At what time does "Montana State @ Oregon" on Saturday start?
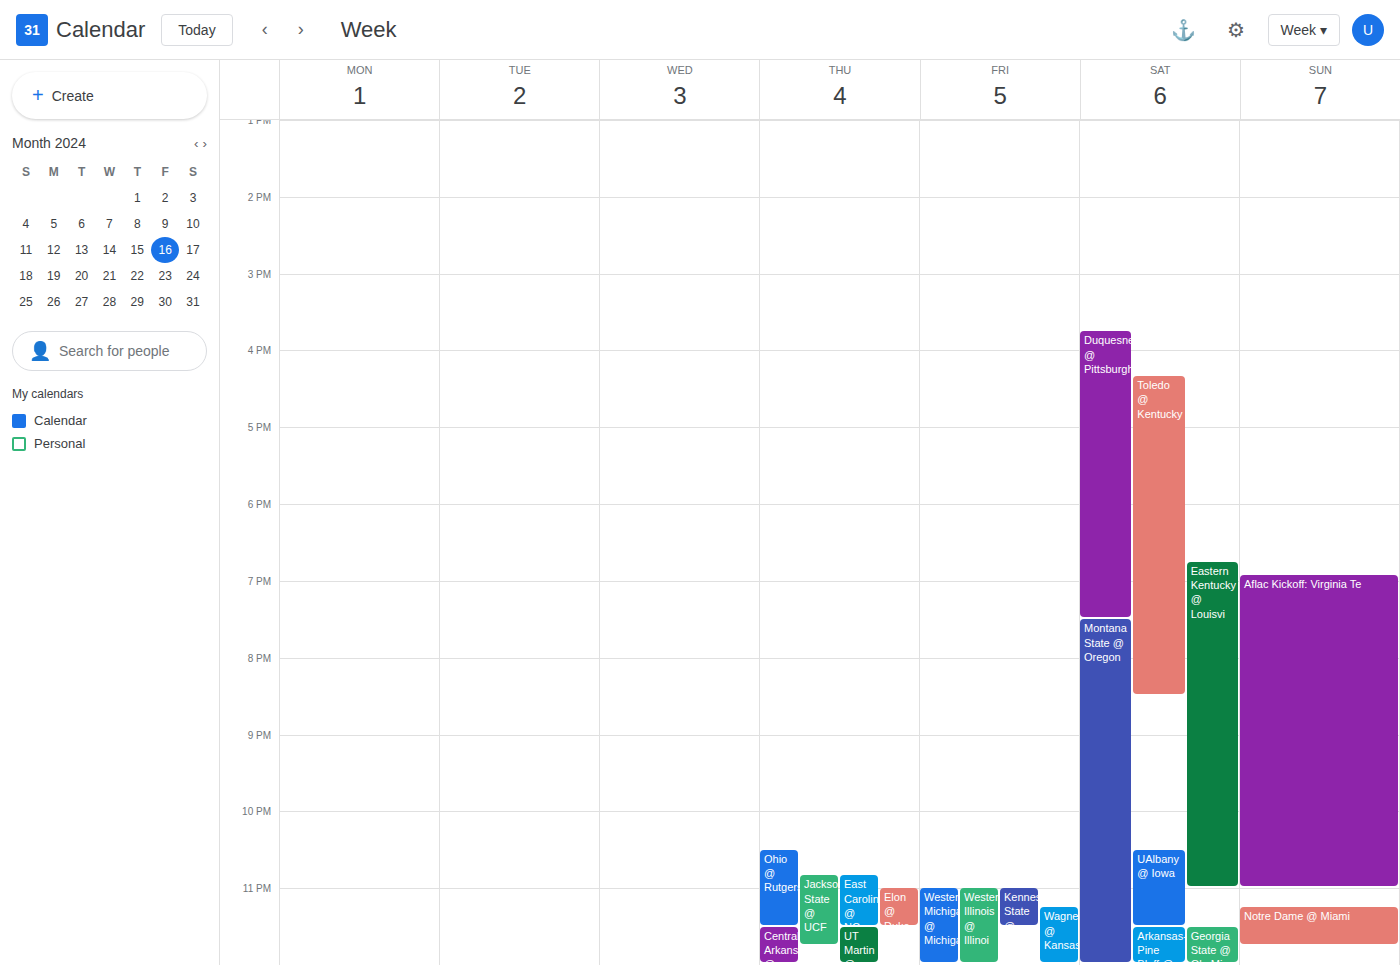
7:30 PM